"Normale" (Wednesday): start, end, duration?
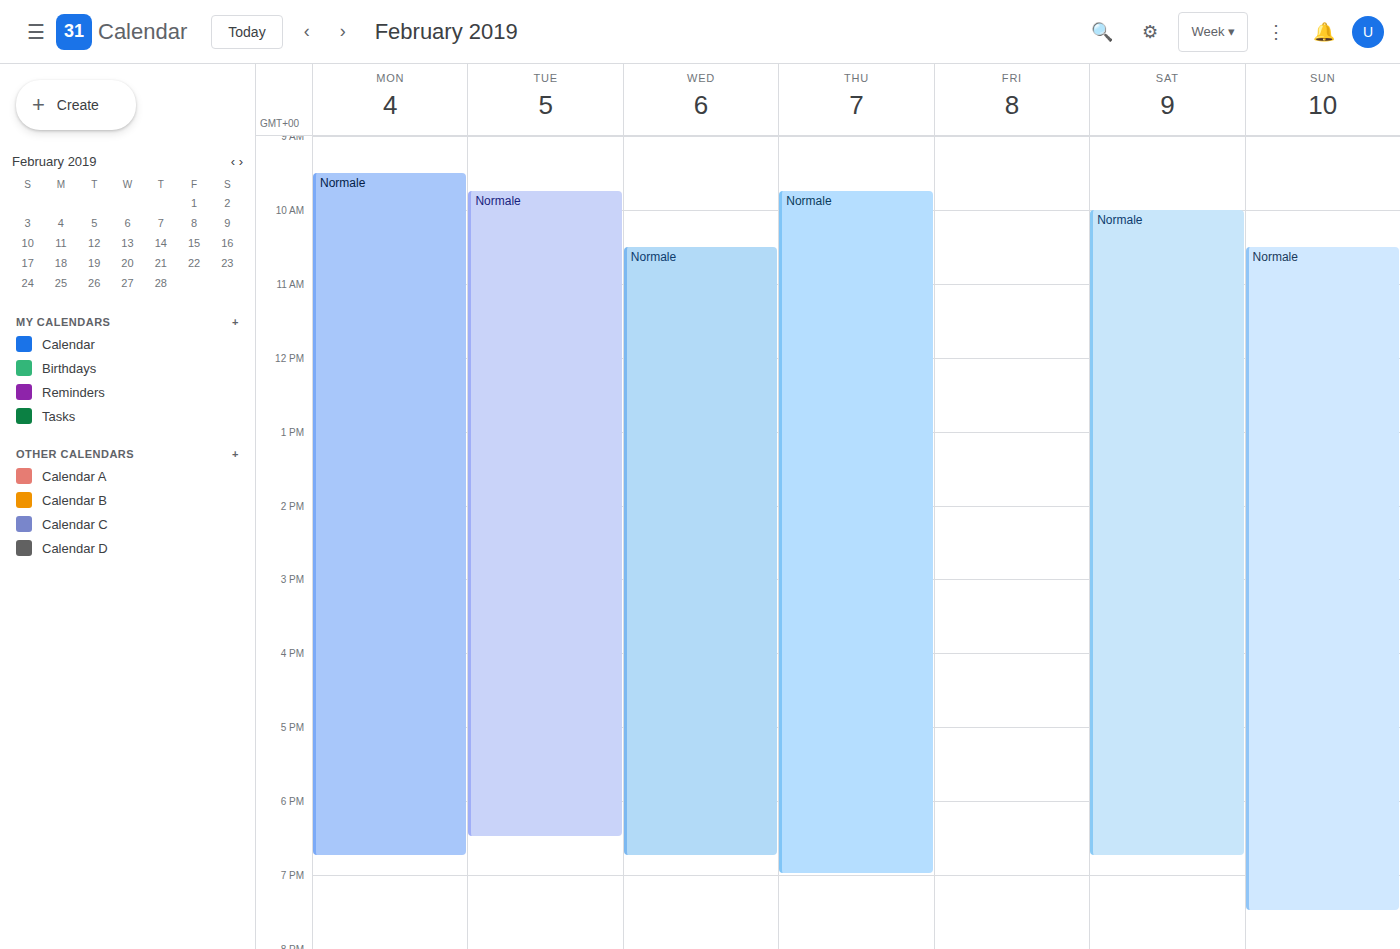
10:30 AM to 6:45 PM, 8 hours 15 minutes